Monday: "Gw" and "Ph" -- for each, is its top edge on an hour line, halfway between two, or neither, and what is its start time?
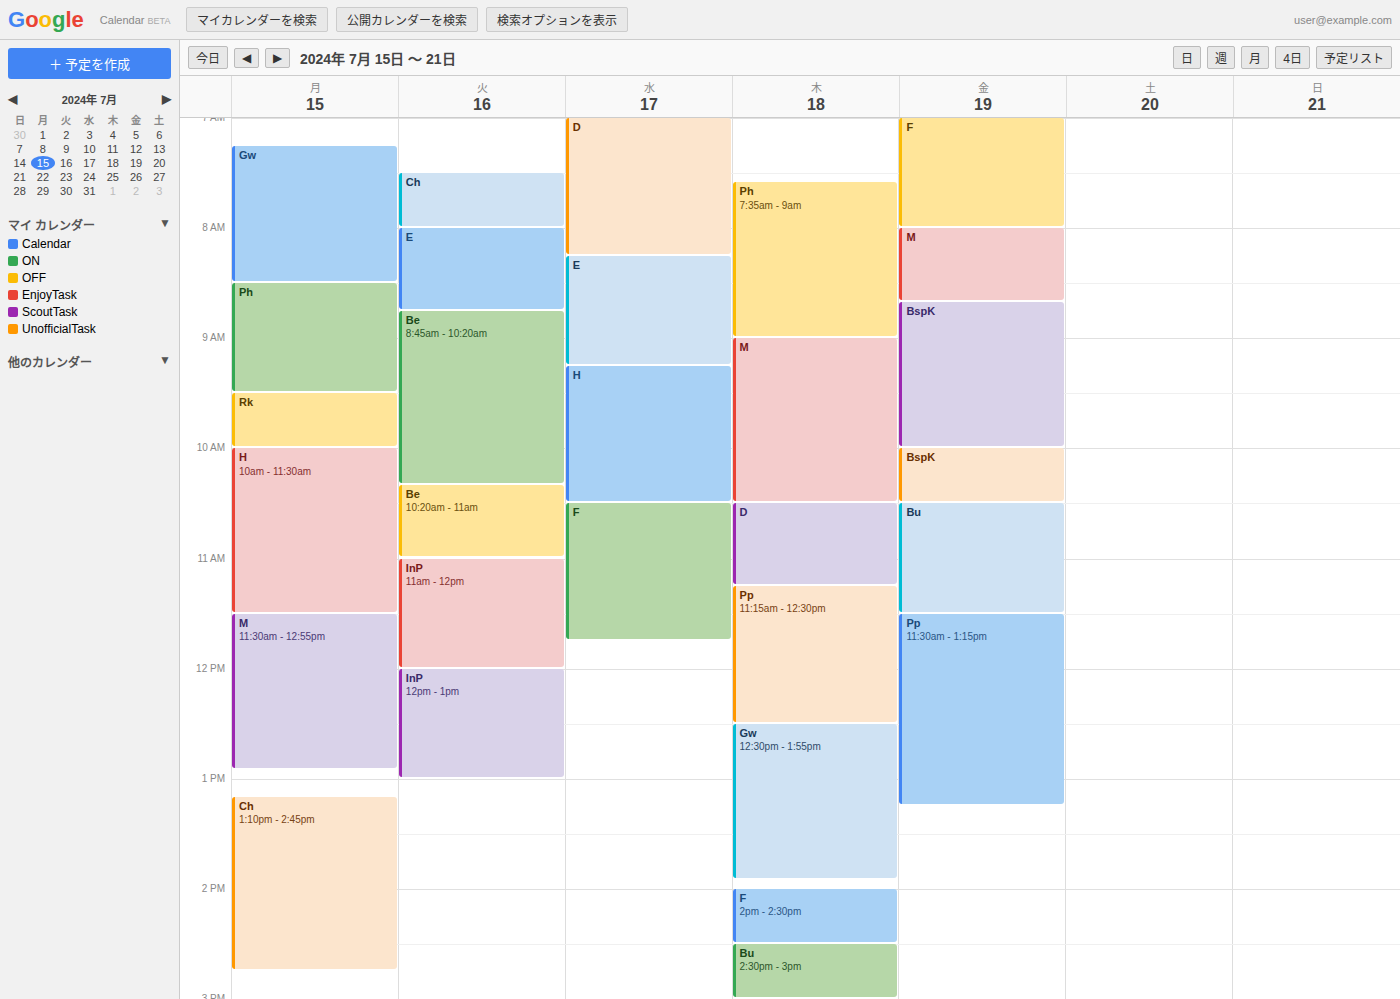
"Gw": 07:15, neither: a quarter of the way from the 07:00 line to the 08:00 line. "Ph": 08:30, halfway between the 08:00 and 09:00 lines.